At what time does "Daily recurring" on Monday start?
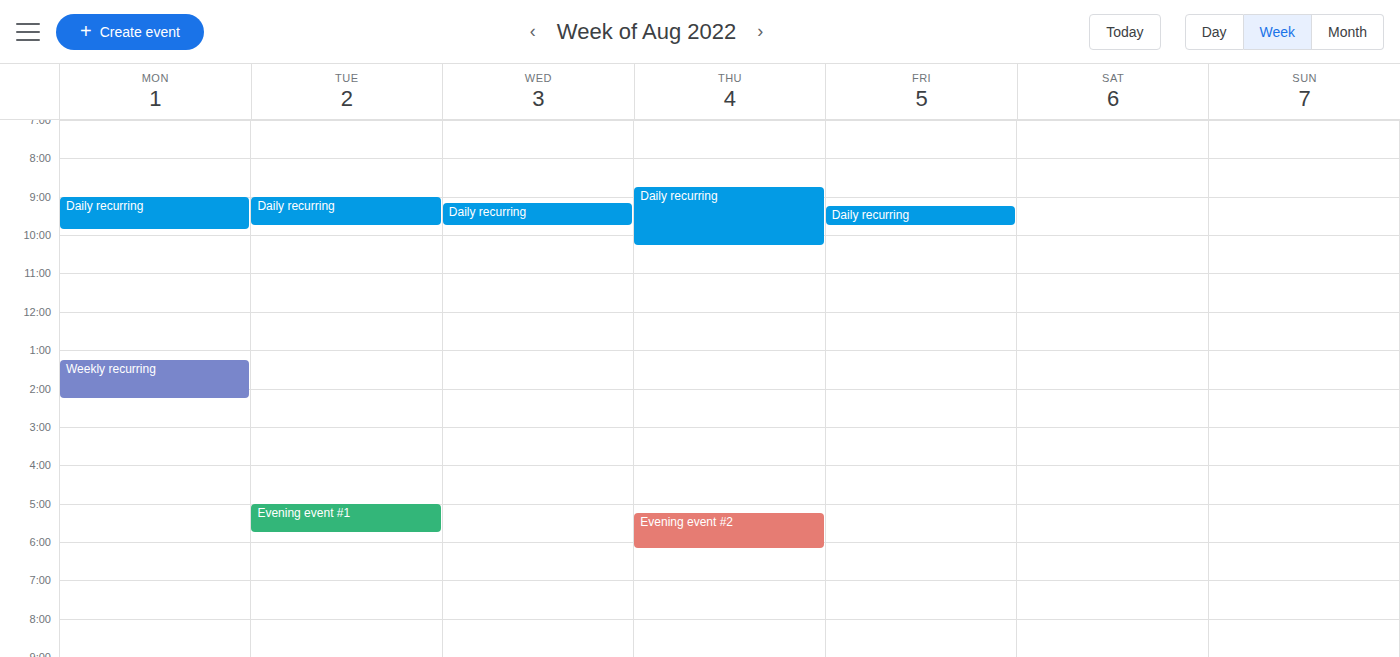
9:00 AM